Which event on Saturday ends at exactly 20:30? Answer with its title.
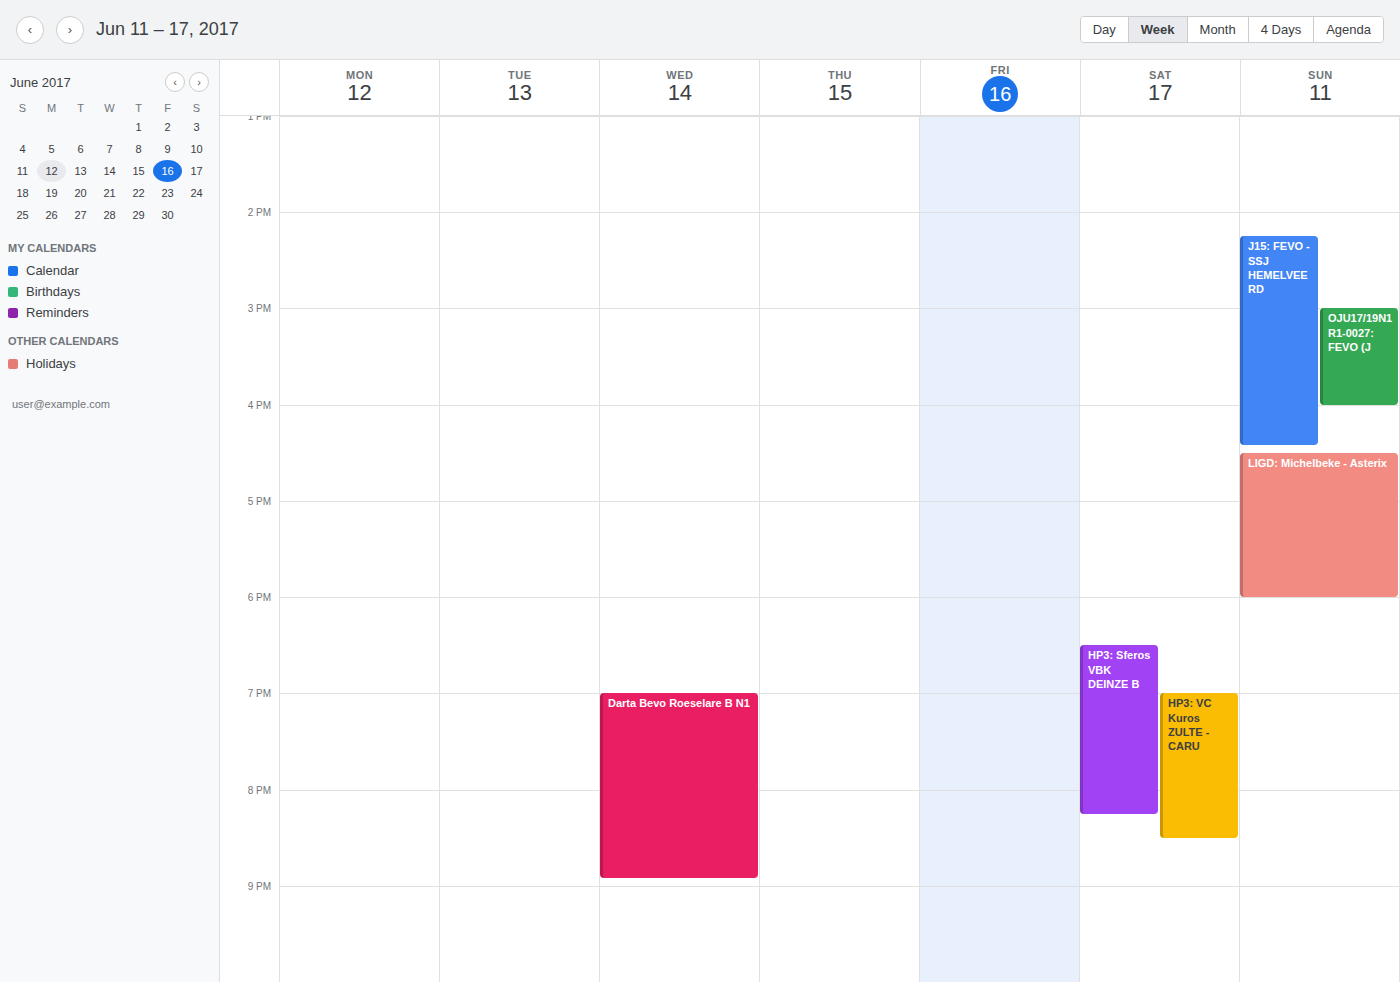
"HP3: VC Kuros ZULTE - CARU"